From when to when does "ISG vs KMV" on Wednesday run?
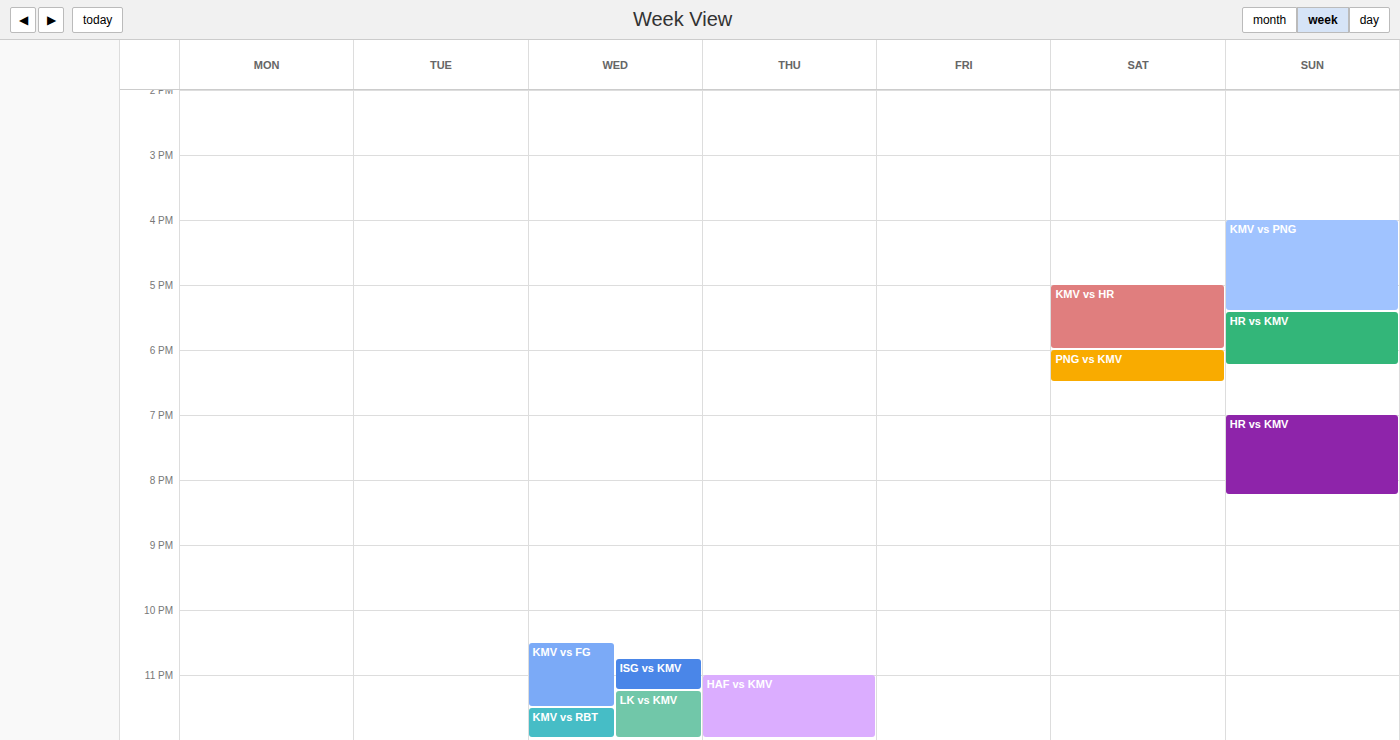
10:45 PM to 11:15 PM